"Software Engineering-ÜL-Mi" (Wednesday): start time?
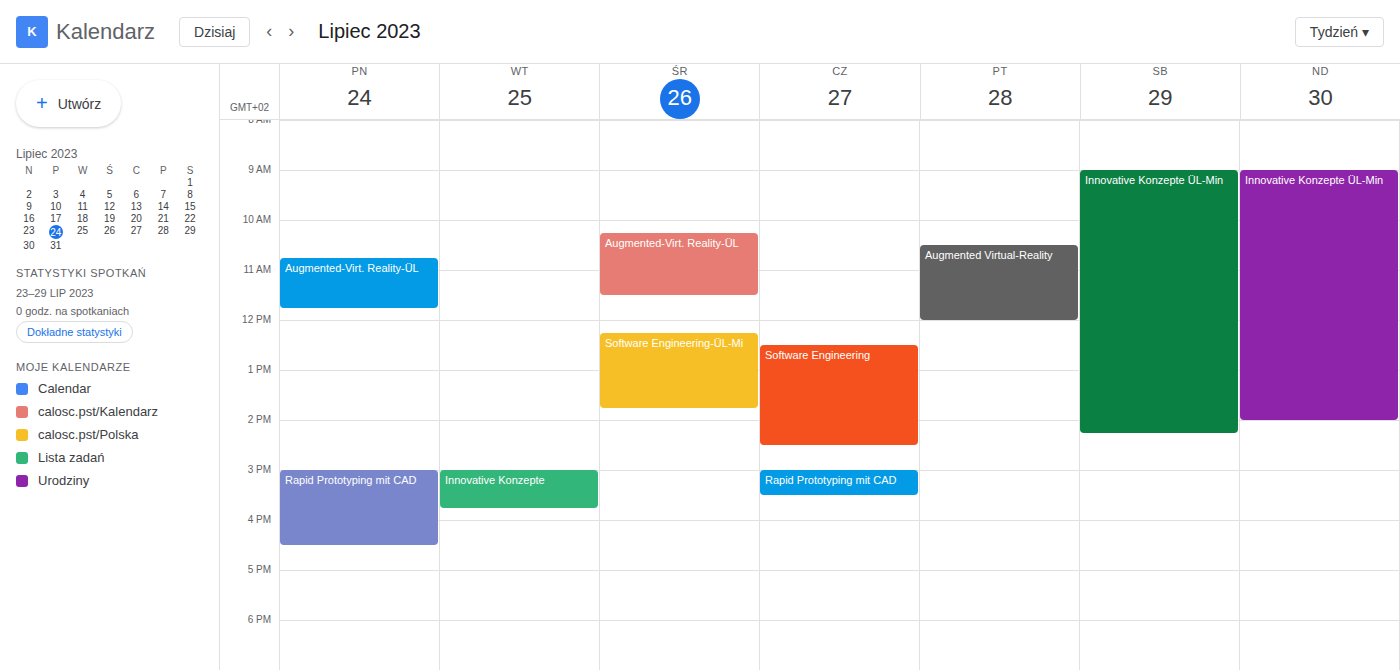
12:15 PM